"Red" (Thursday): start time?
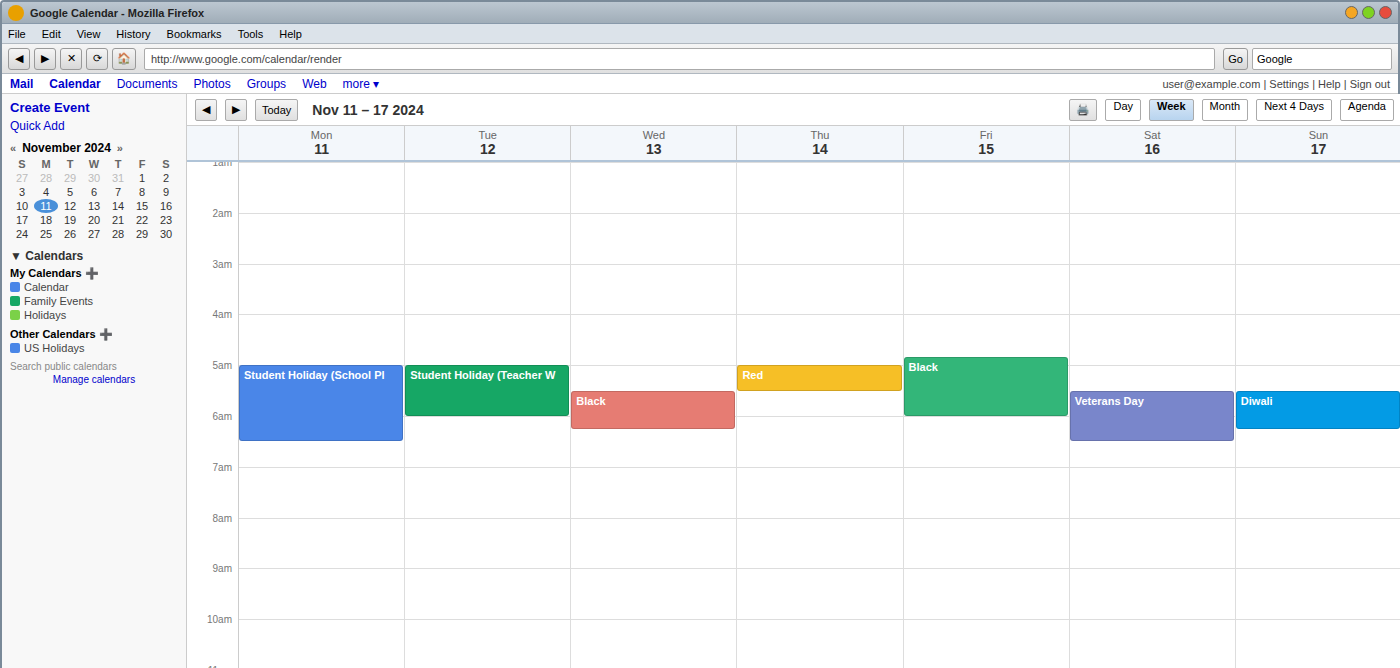
05:00